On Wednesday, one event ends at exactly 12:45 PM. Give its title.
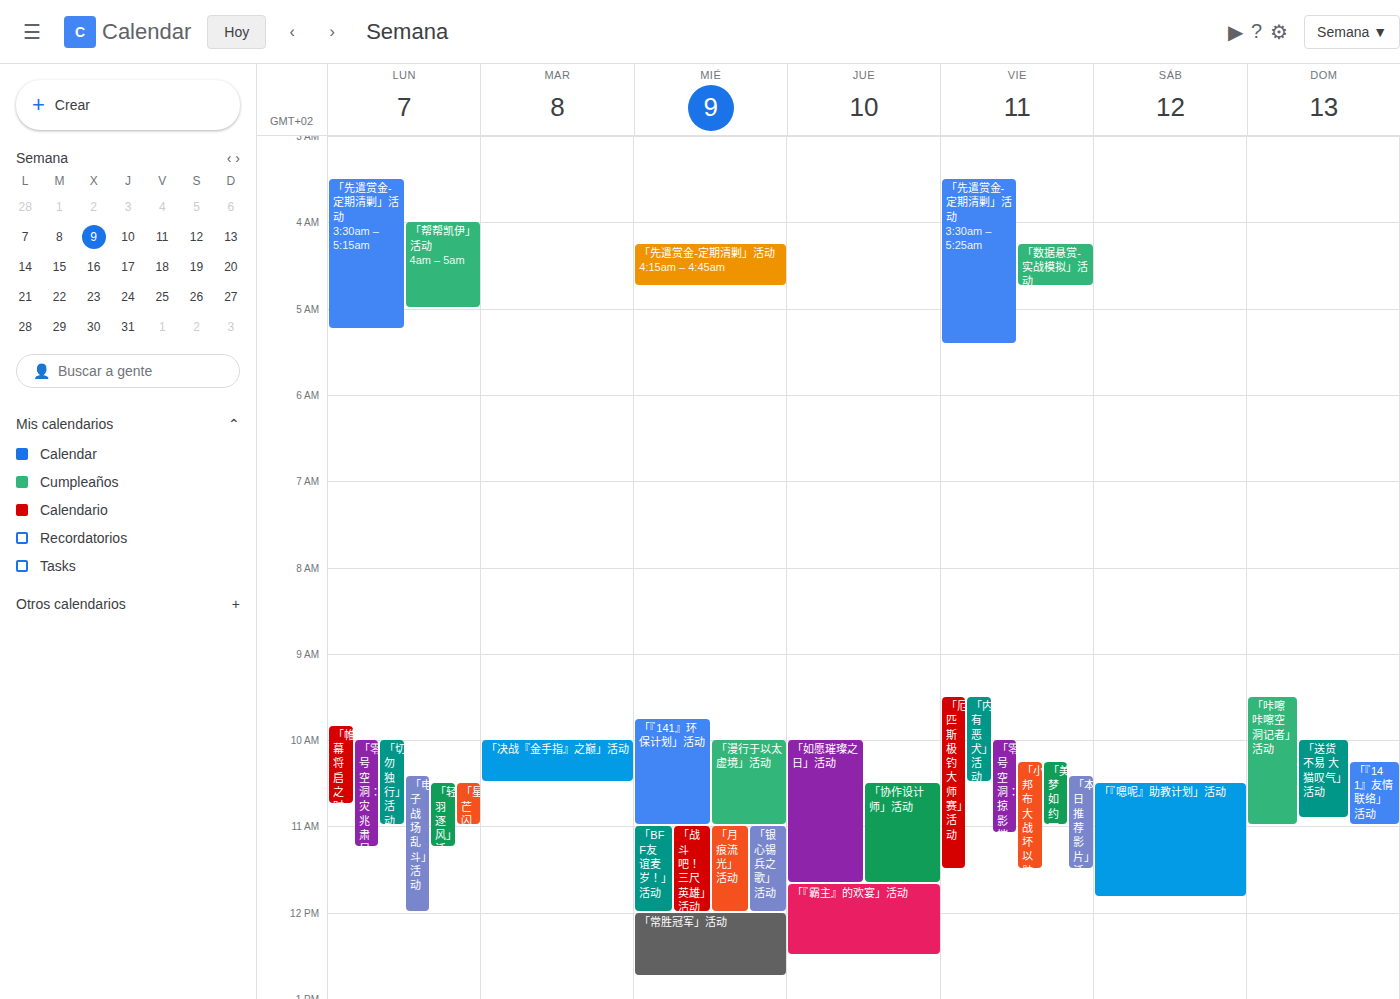
"「常胜冠军」活动"